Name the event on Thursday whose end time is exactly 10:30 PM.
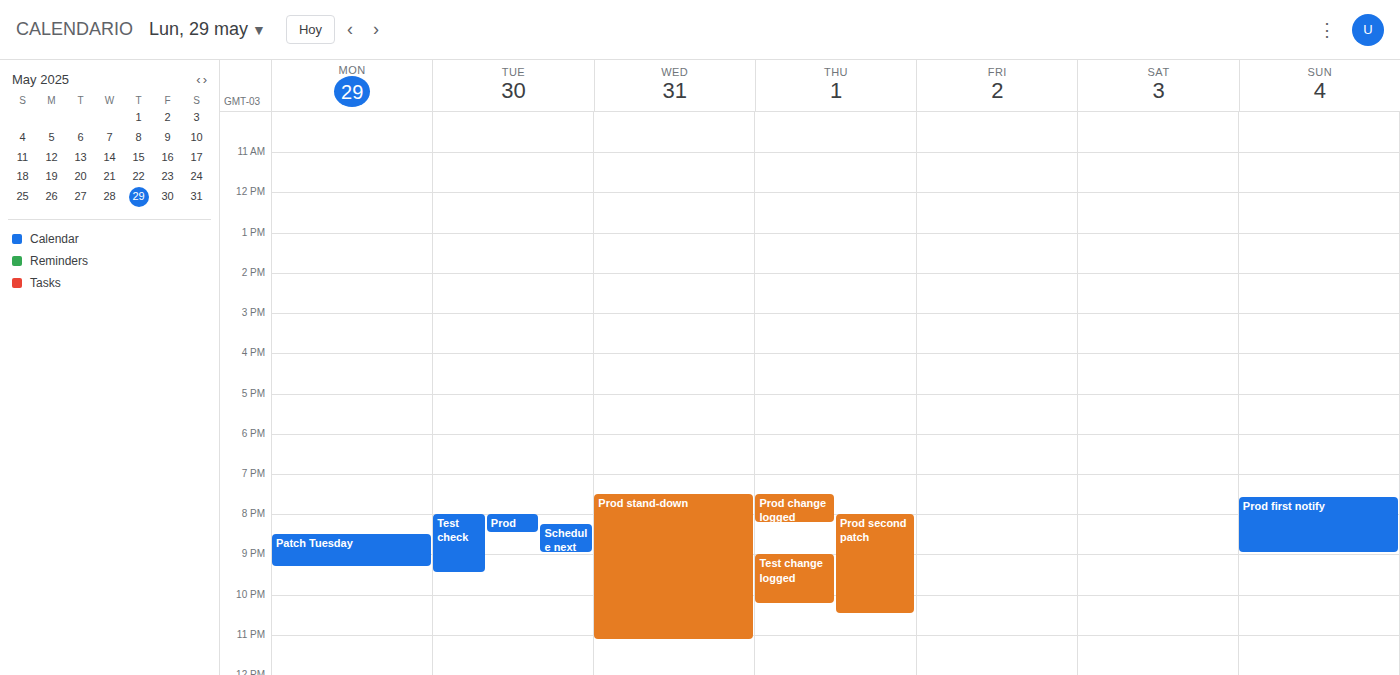
"Prod second patch"